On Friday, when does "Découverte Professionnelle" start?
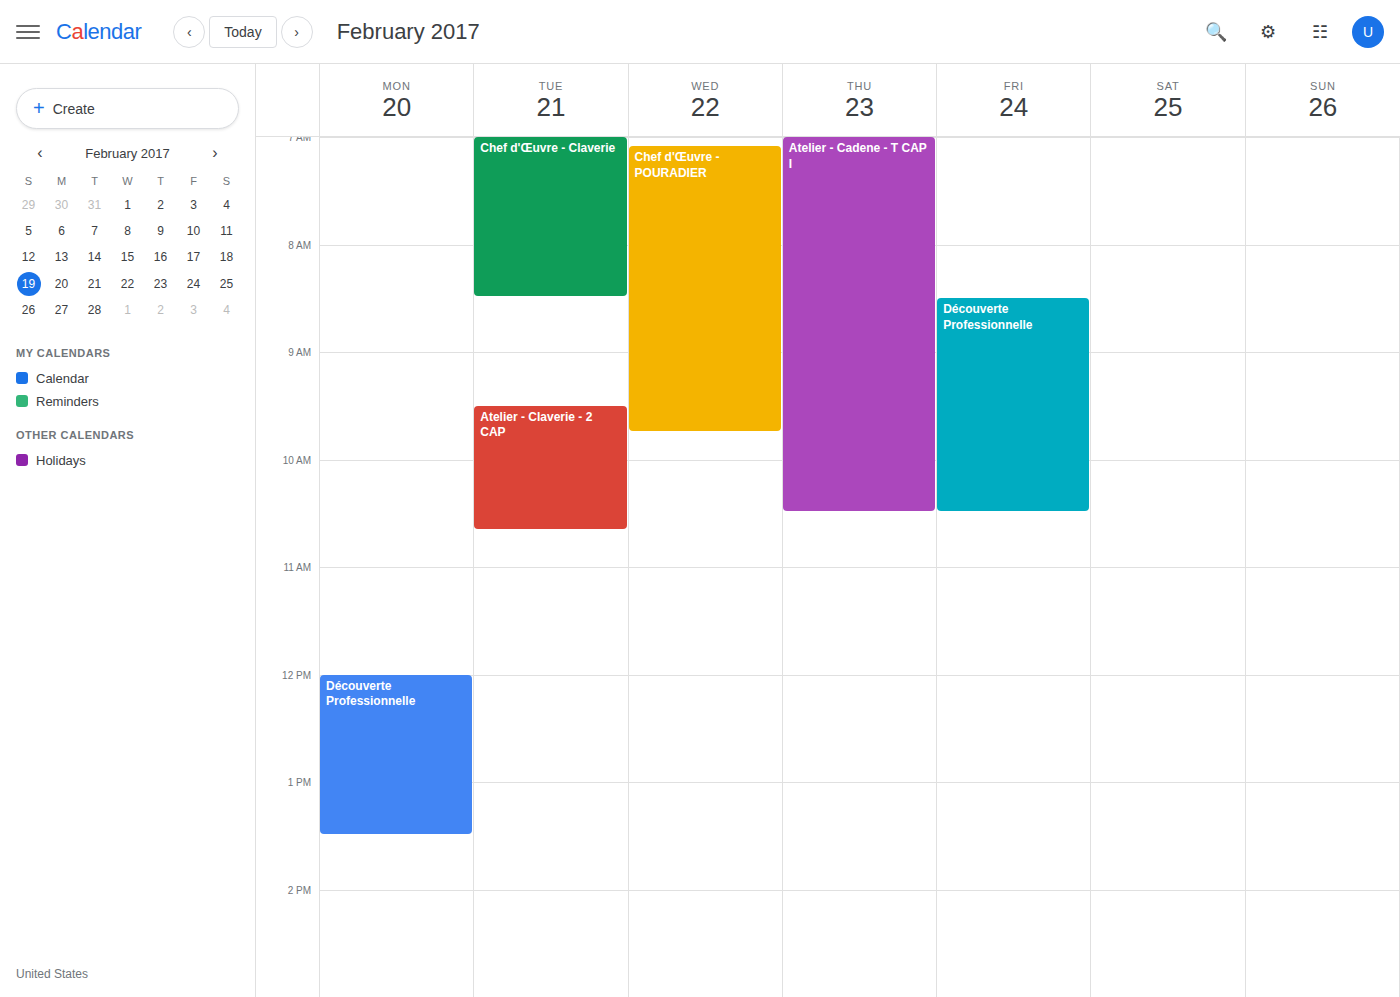
8:30 AM